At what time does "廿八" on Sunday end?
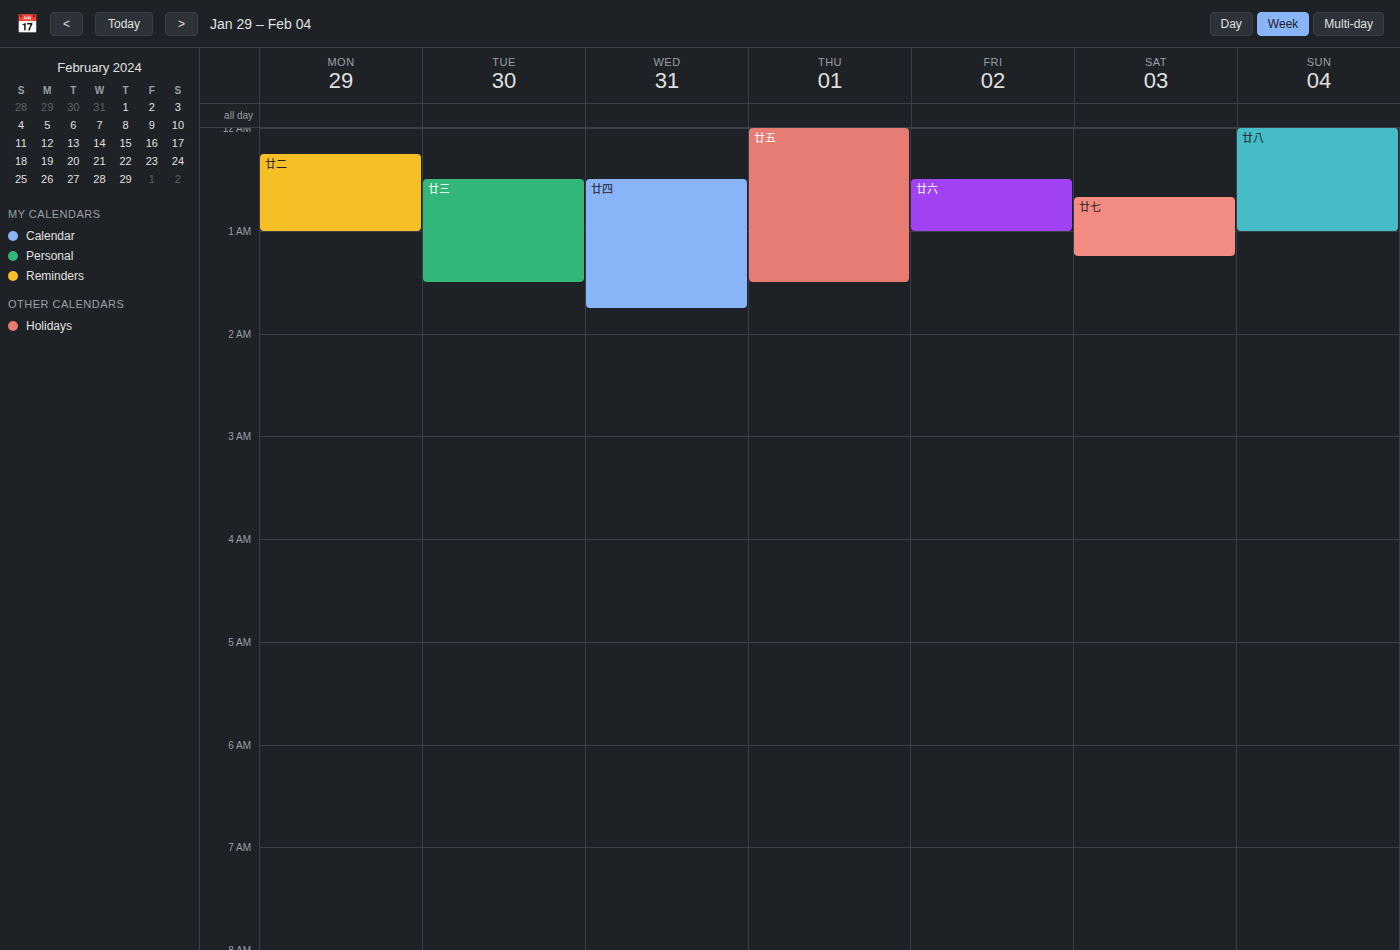
1:00 AM